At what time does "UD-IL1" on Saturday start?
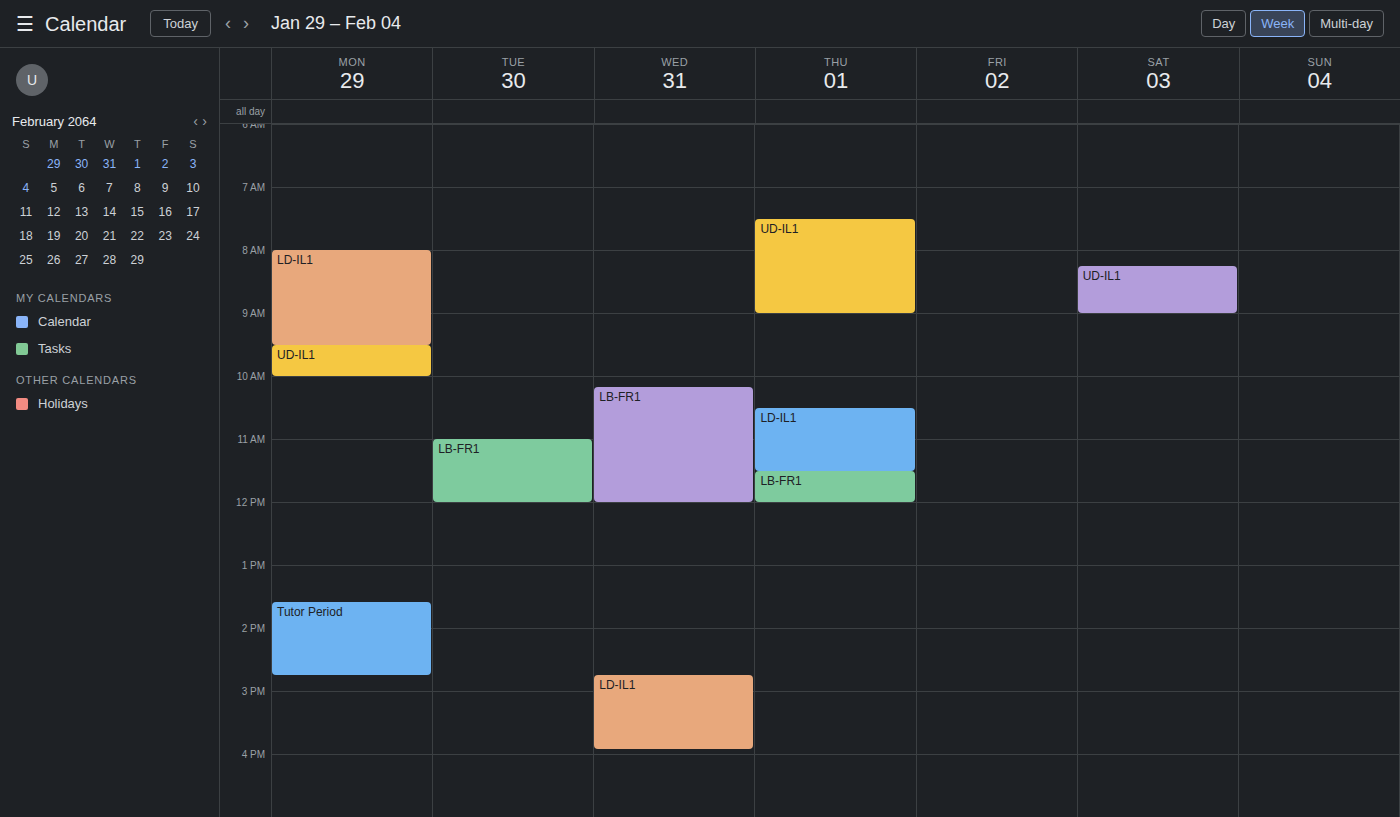
8:15 AM